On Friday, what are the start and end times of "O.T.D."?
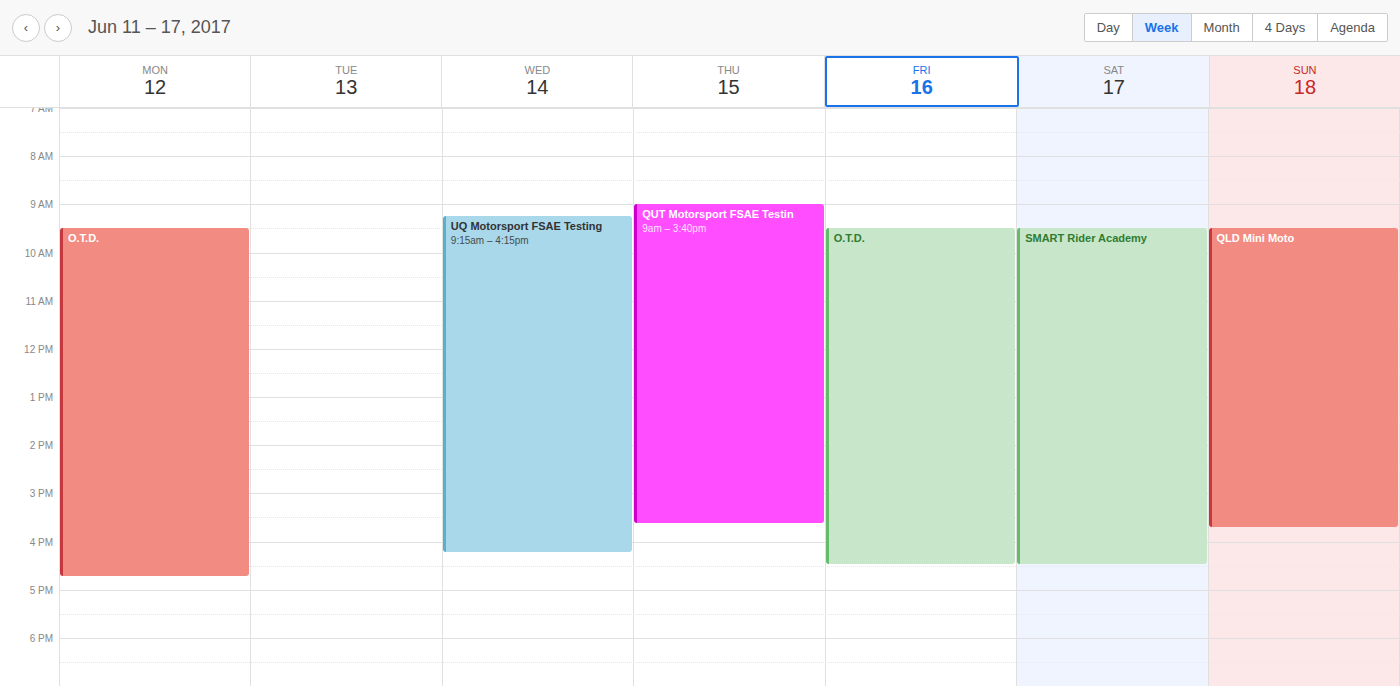
9:30 AM to 4:30 PM